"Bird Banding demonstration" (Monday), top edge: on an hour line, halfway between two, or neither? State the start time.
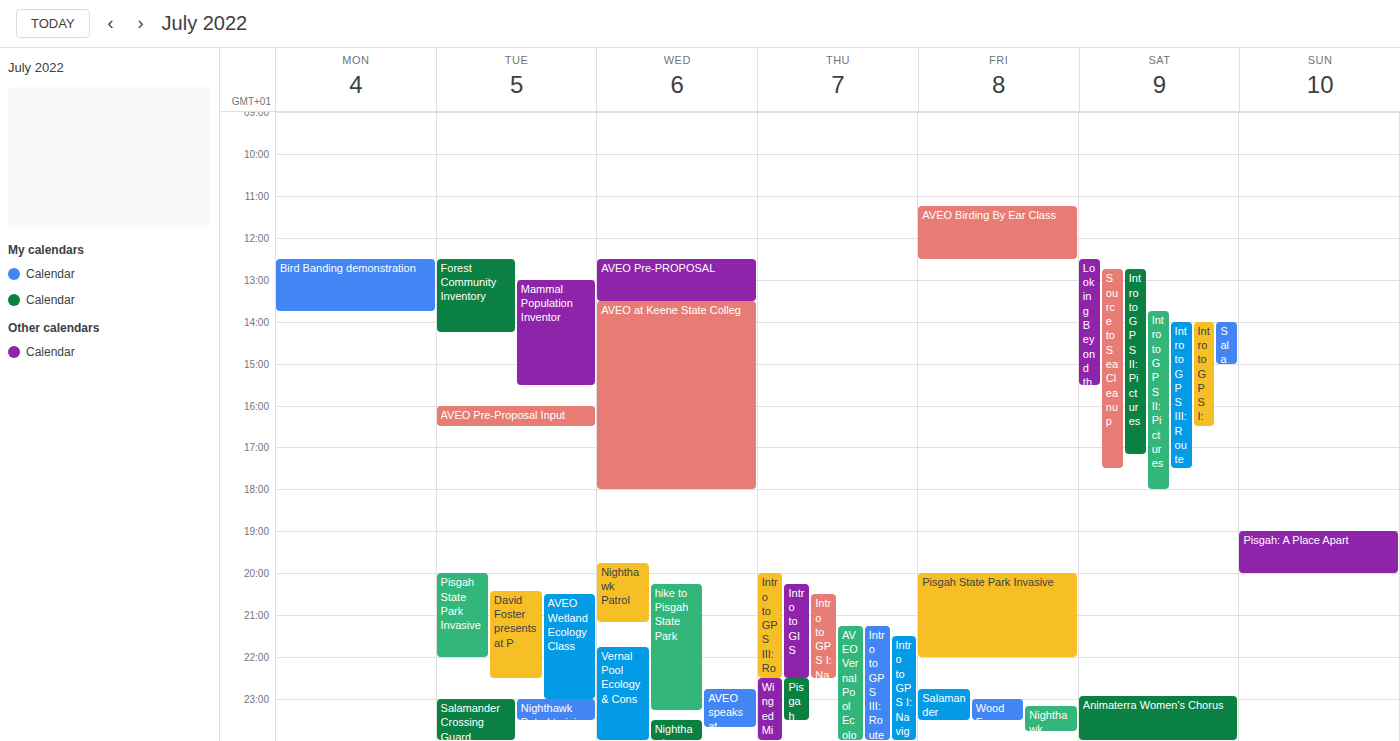
12:30 PM -- halfway between the 12 PM and 1 PM lines.